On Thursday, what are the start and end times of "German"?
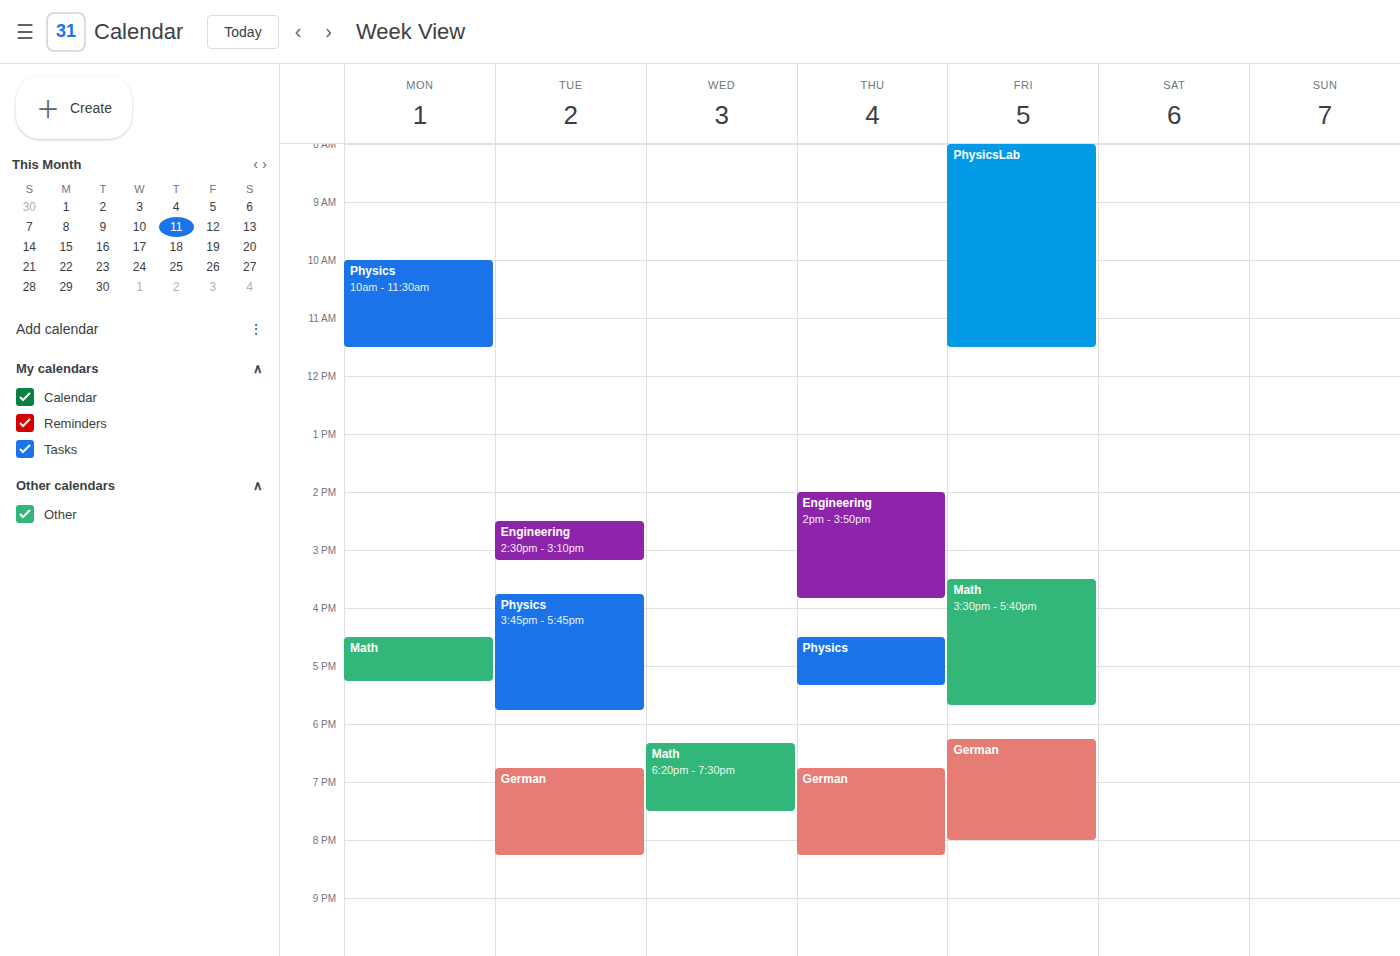
6:45 PM to 8:15 PM